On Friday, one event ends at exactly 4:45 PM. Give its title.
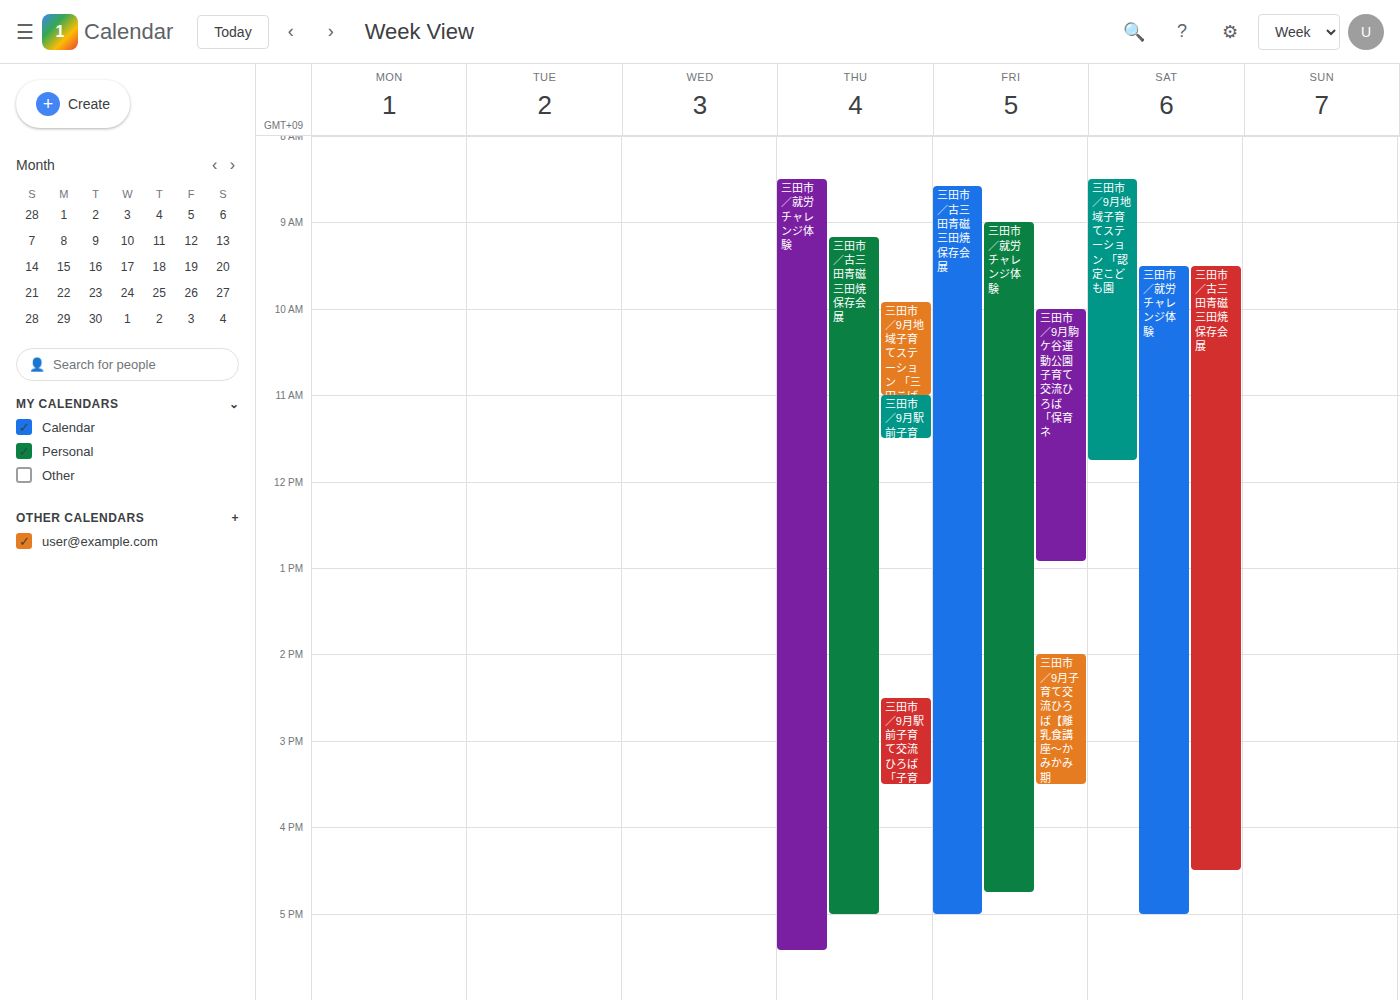
"三田市／就労チャレンジ体験"